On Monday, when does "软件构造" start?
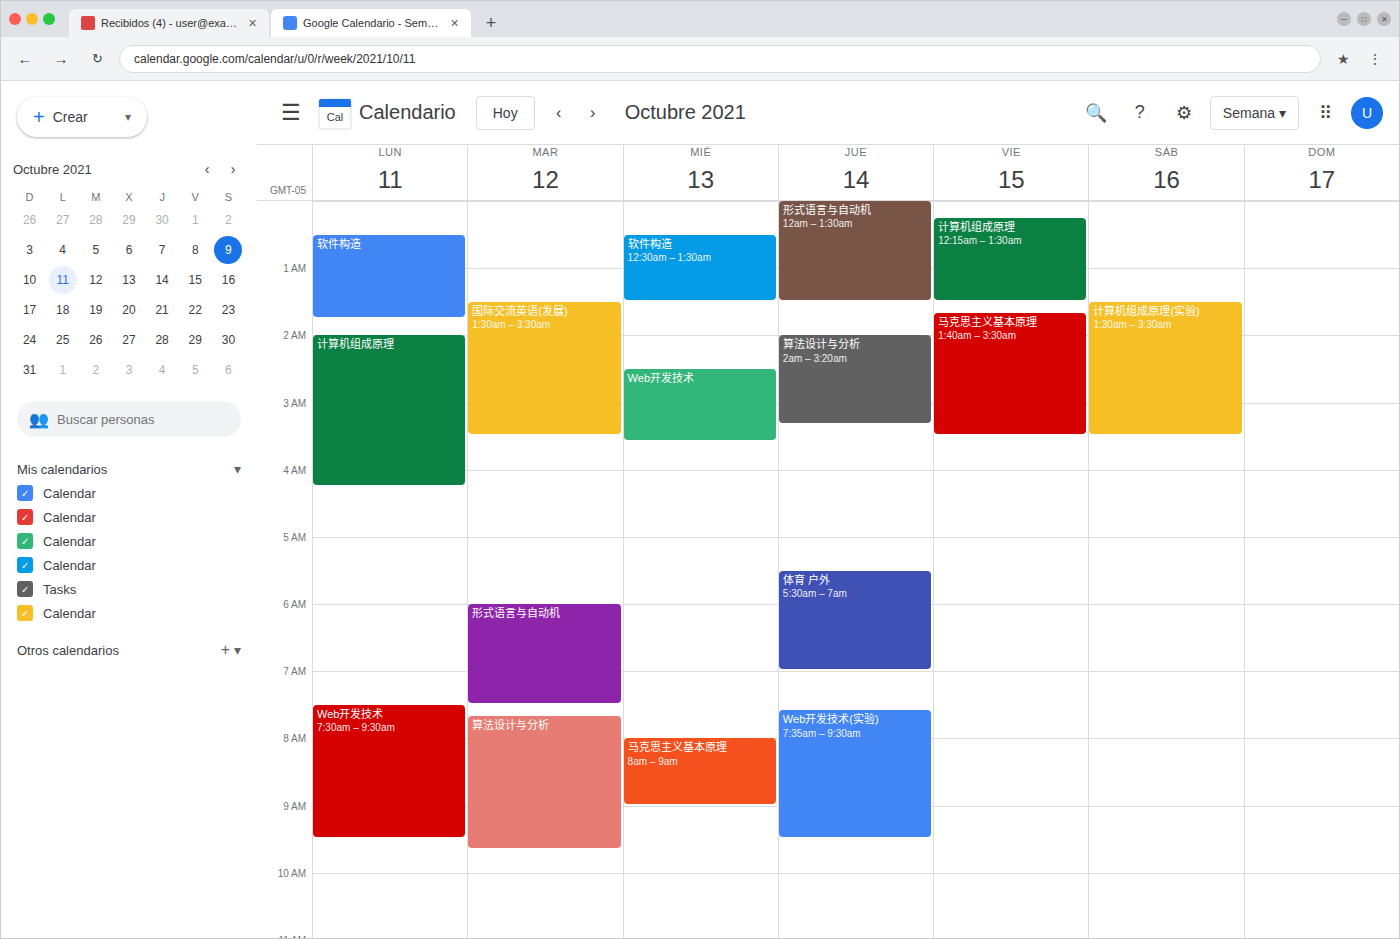
00:30